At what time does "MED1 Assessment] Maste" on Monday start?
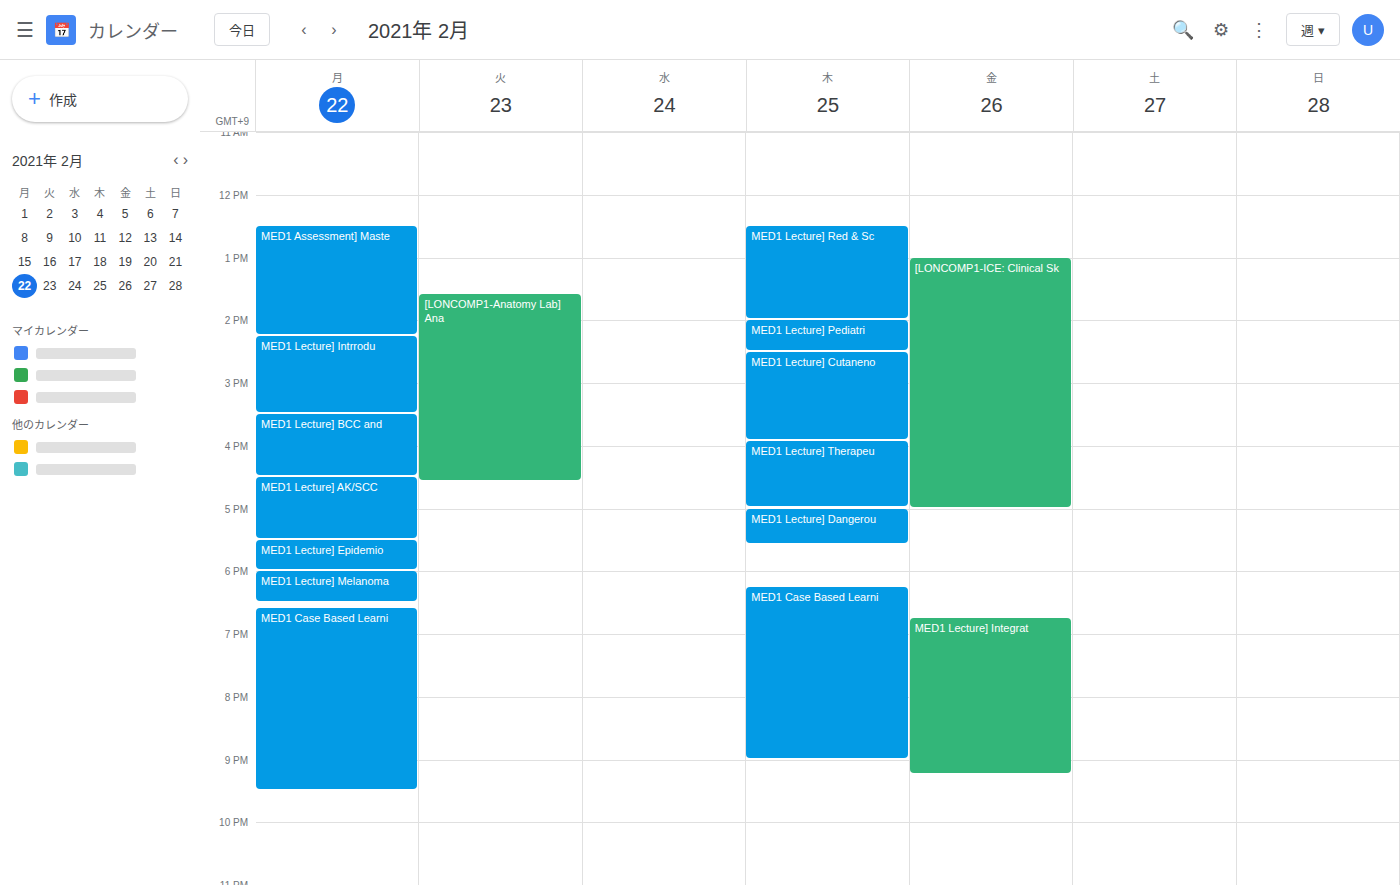
12:30 PM